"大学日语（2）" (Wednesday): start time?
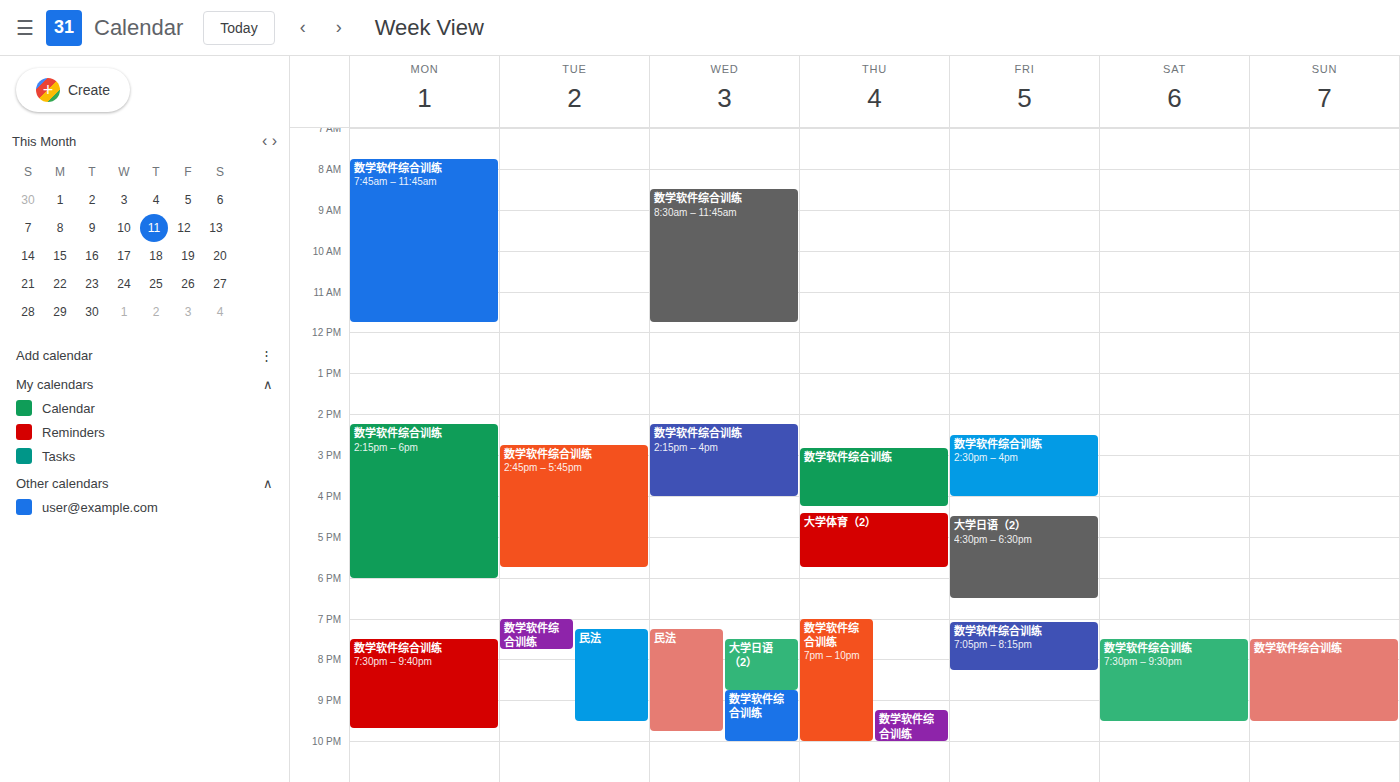
7:30 PM